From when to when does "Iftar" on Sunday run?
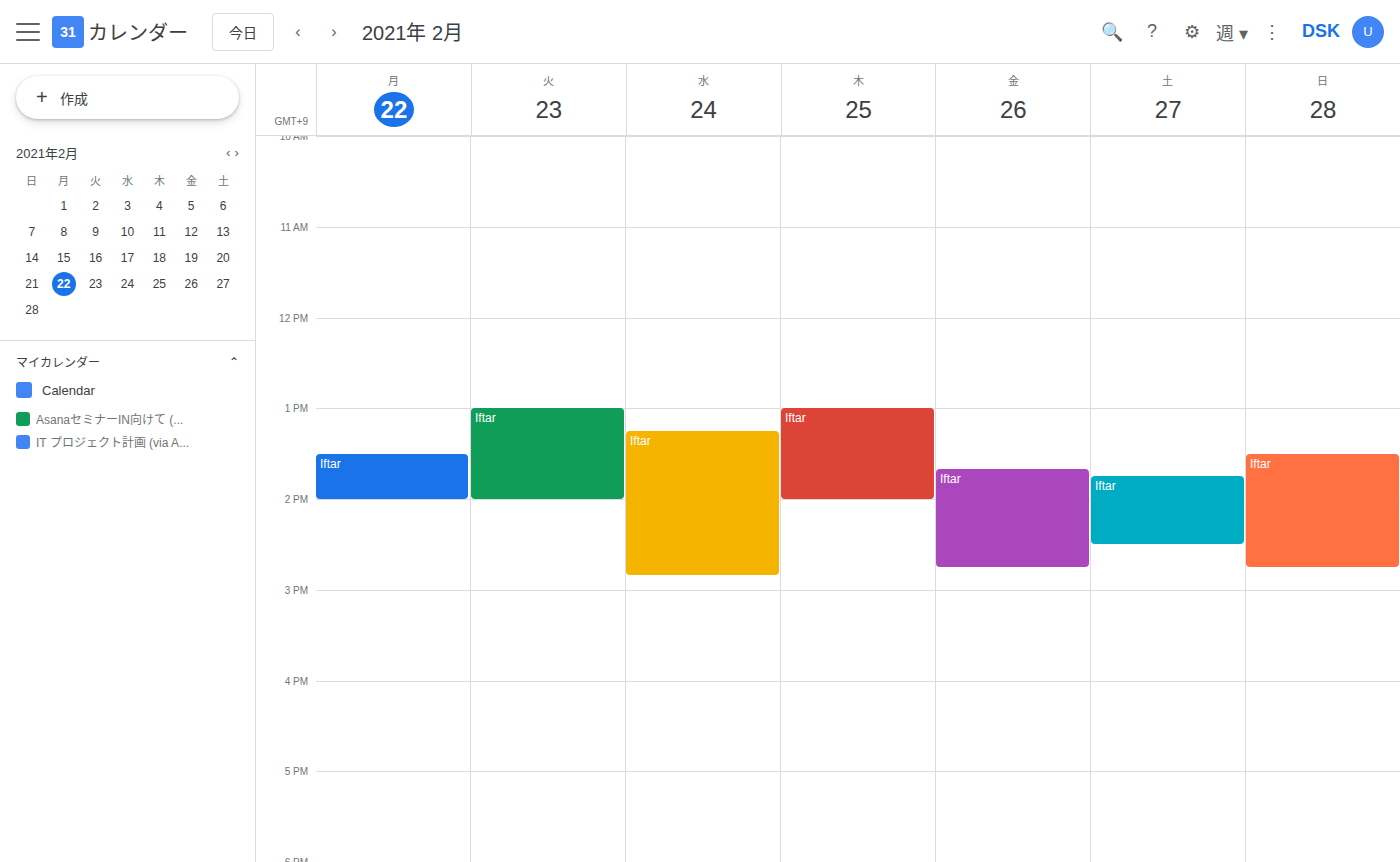
1:30 PM to 2:45 PM